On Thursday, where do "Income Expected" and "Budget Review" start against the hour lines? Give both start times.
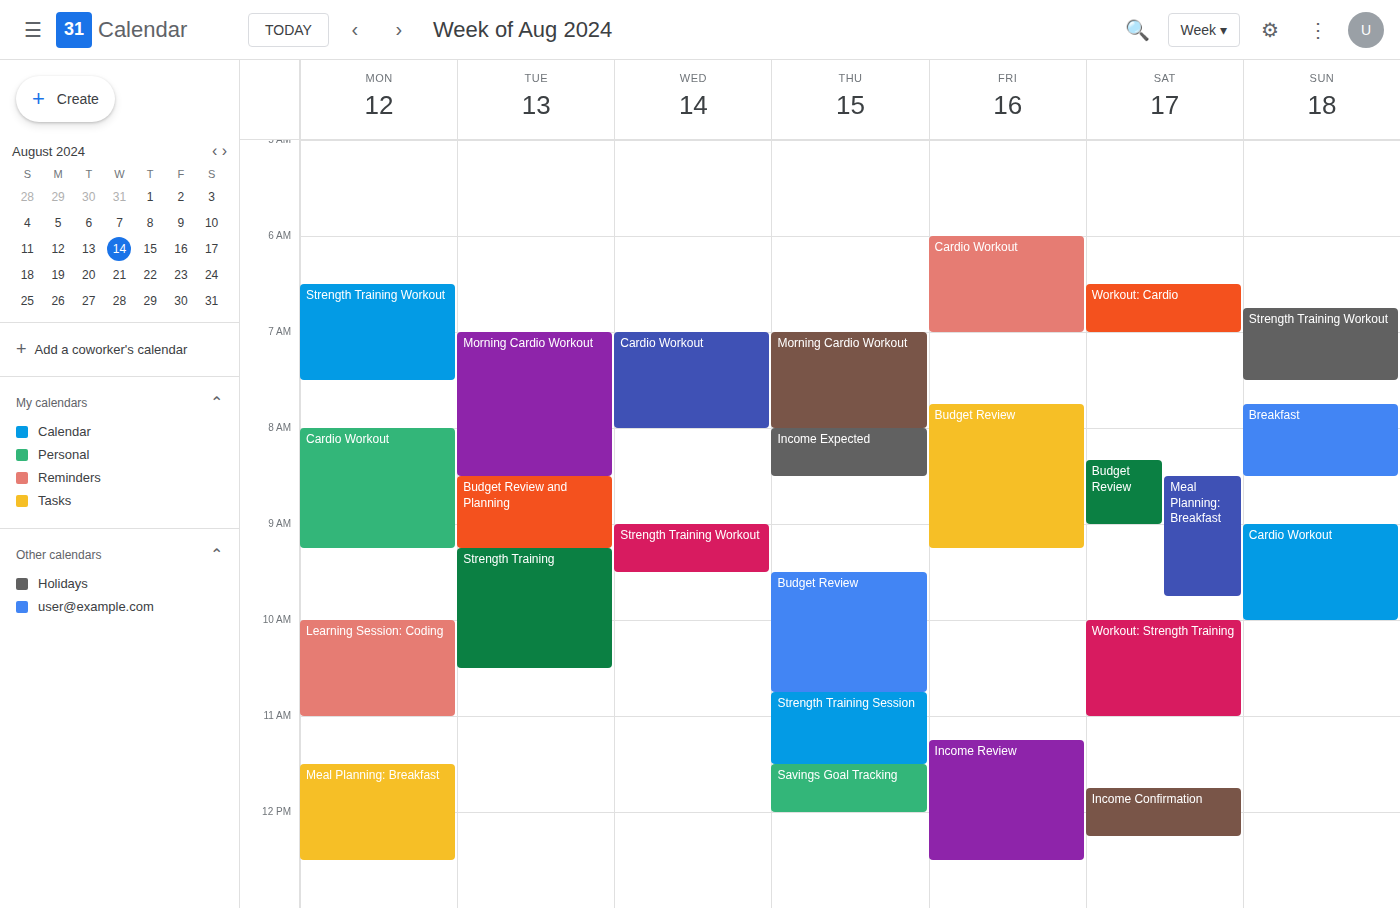
"Income Expected": 08:00, exactly on the 08:00 line. "Budget Review": 09:30, halfway between the 09:00 and 10:00 lines.